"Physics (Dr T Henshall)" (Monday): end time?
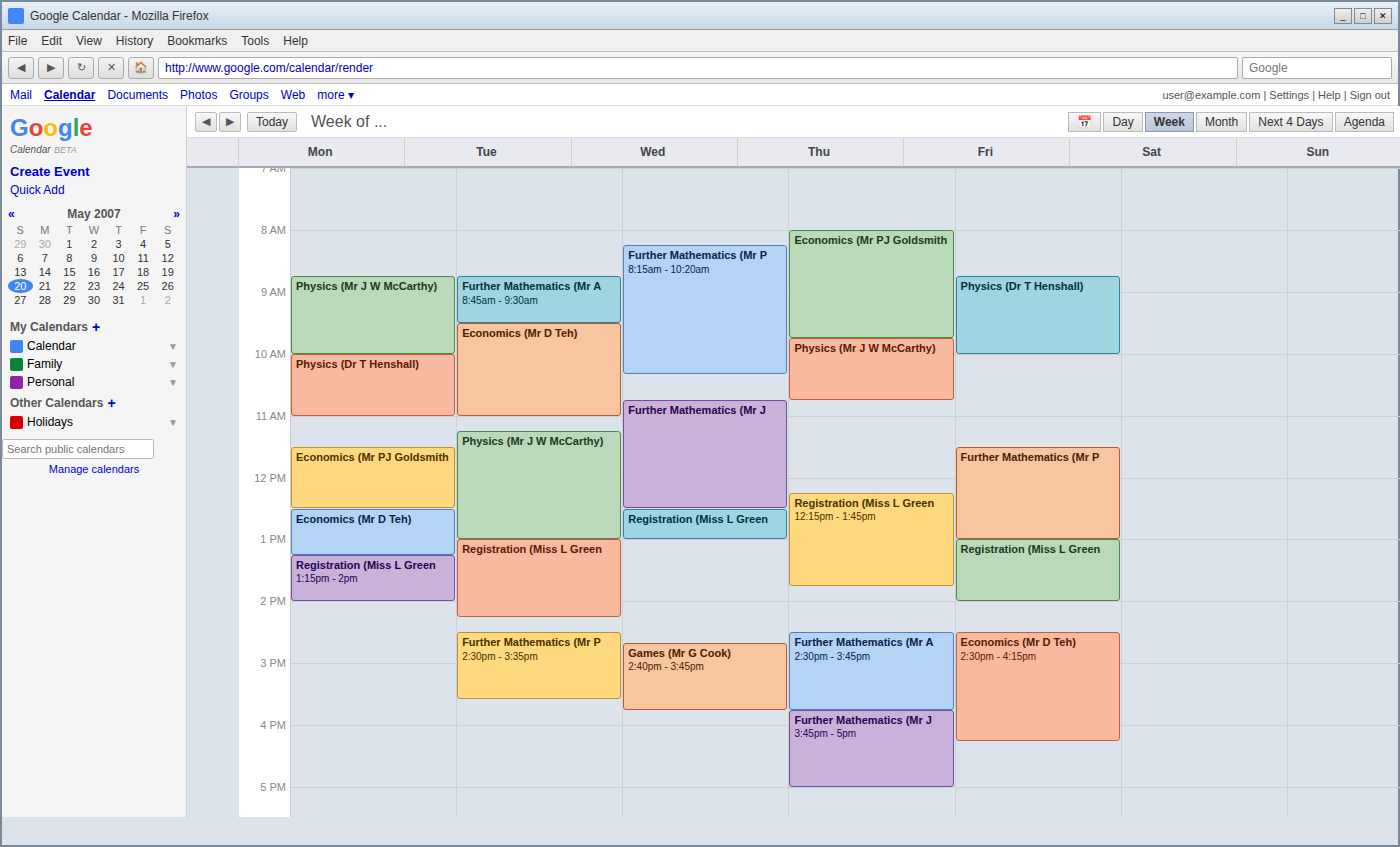
11:00 AM